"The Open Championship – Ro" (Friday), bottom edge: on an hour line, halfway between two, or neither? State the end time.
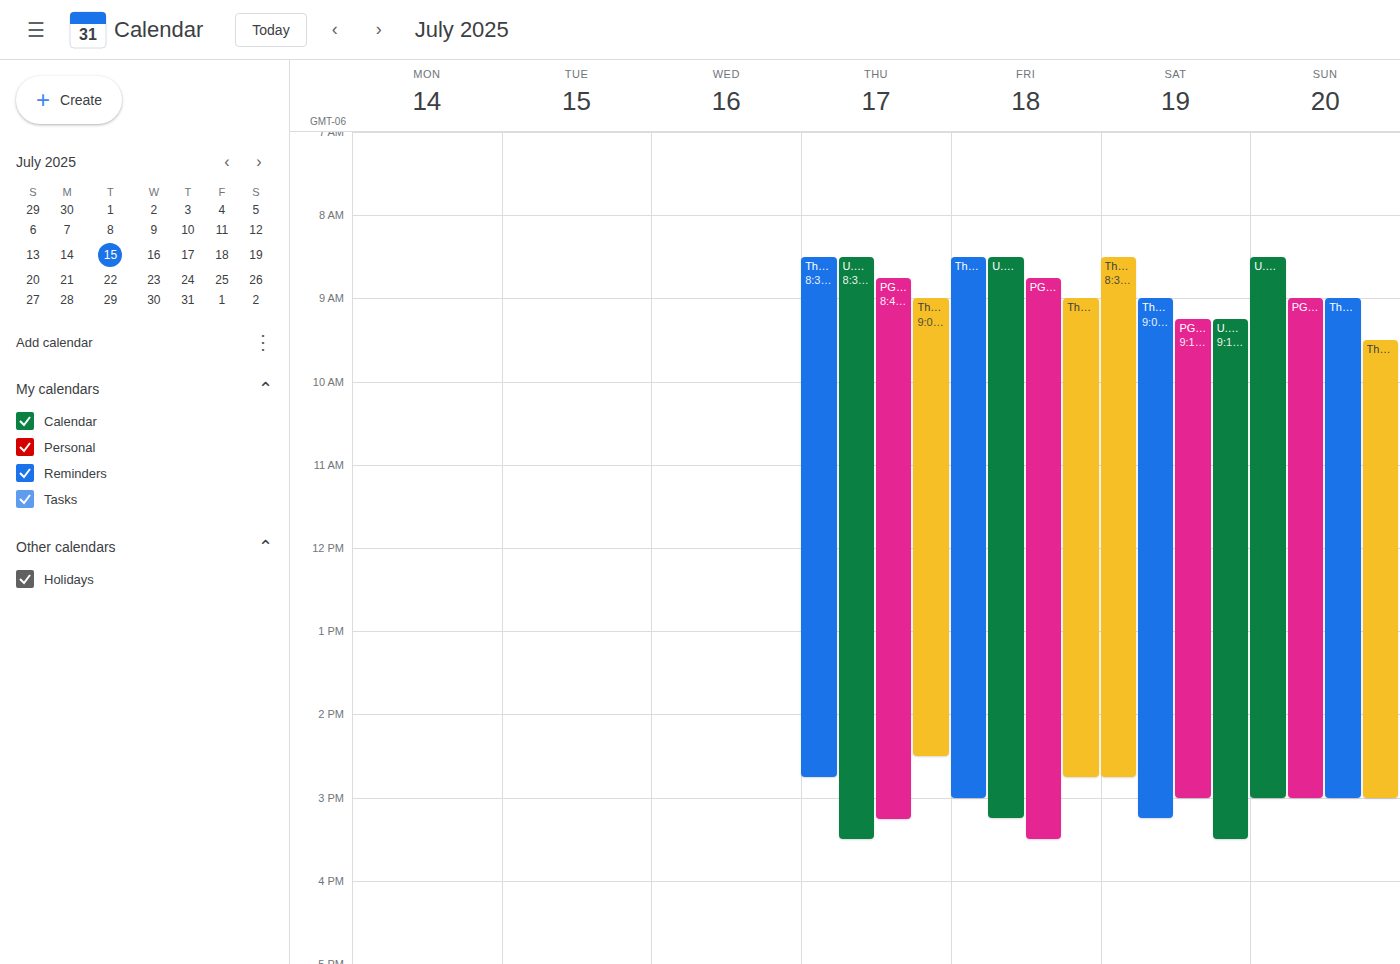
2:45 PM -- neither: three quarters of the way from the 2 PM line to the 3 PM line.